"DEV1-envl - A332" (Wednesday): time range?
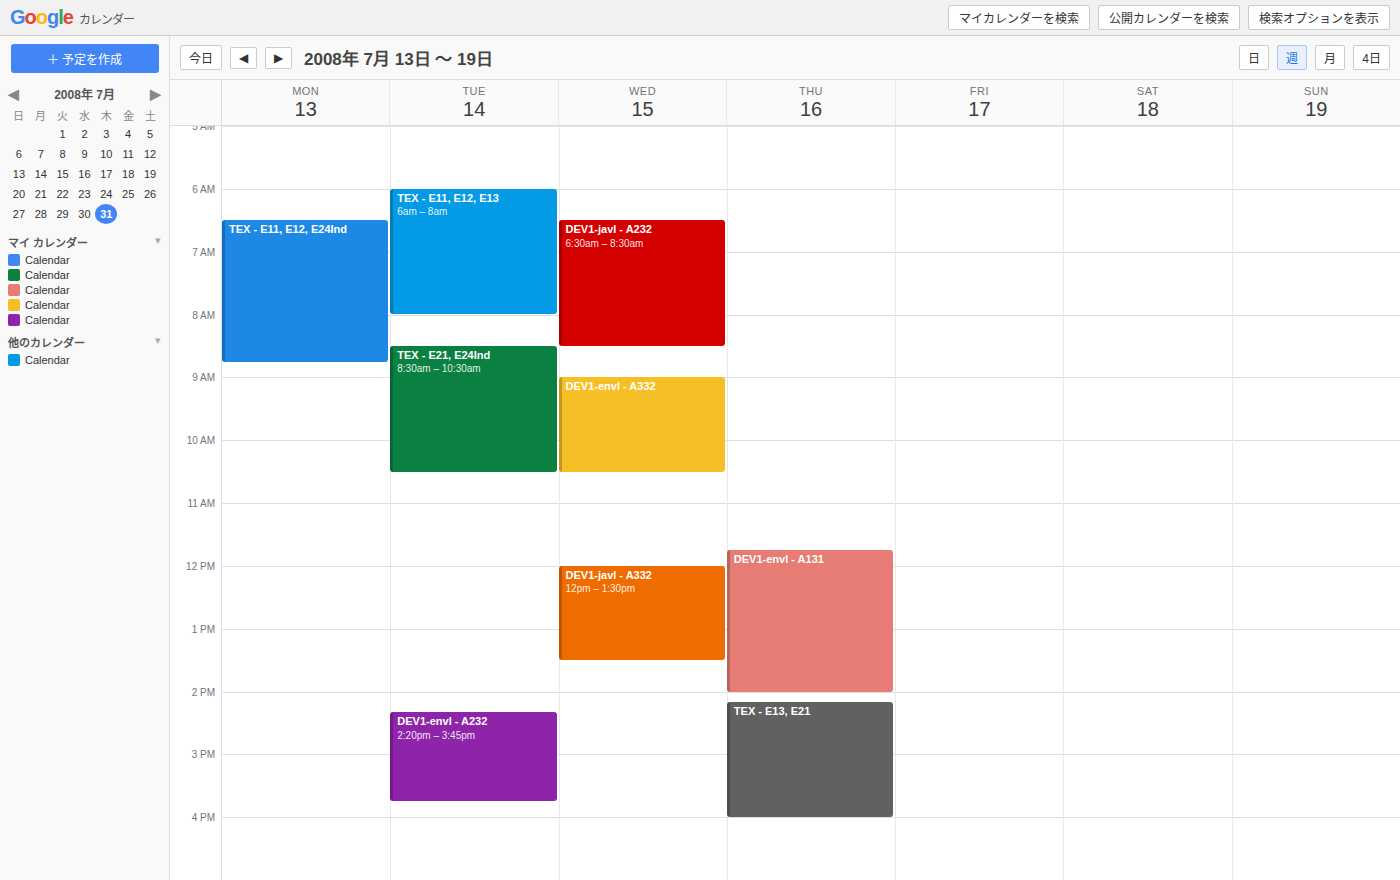
9:00 AM to 10:30 AM